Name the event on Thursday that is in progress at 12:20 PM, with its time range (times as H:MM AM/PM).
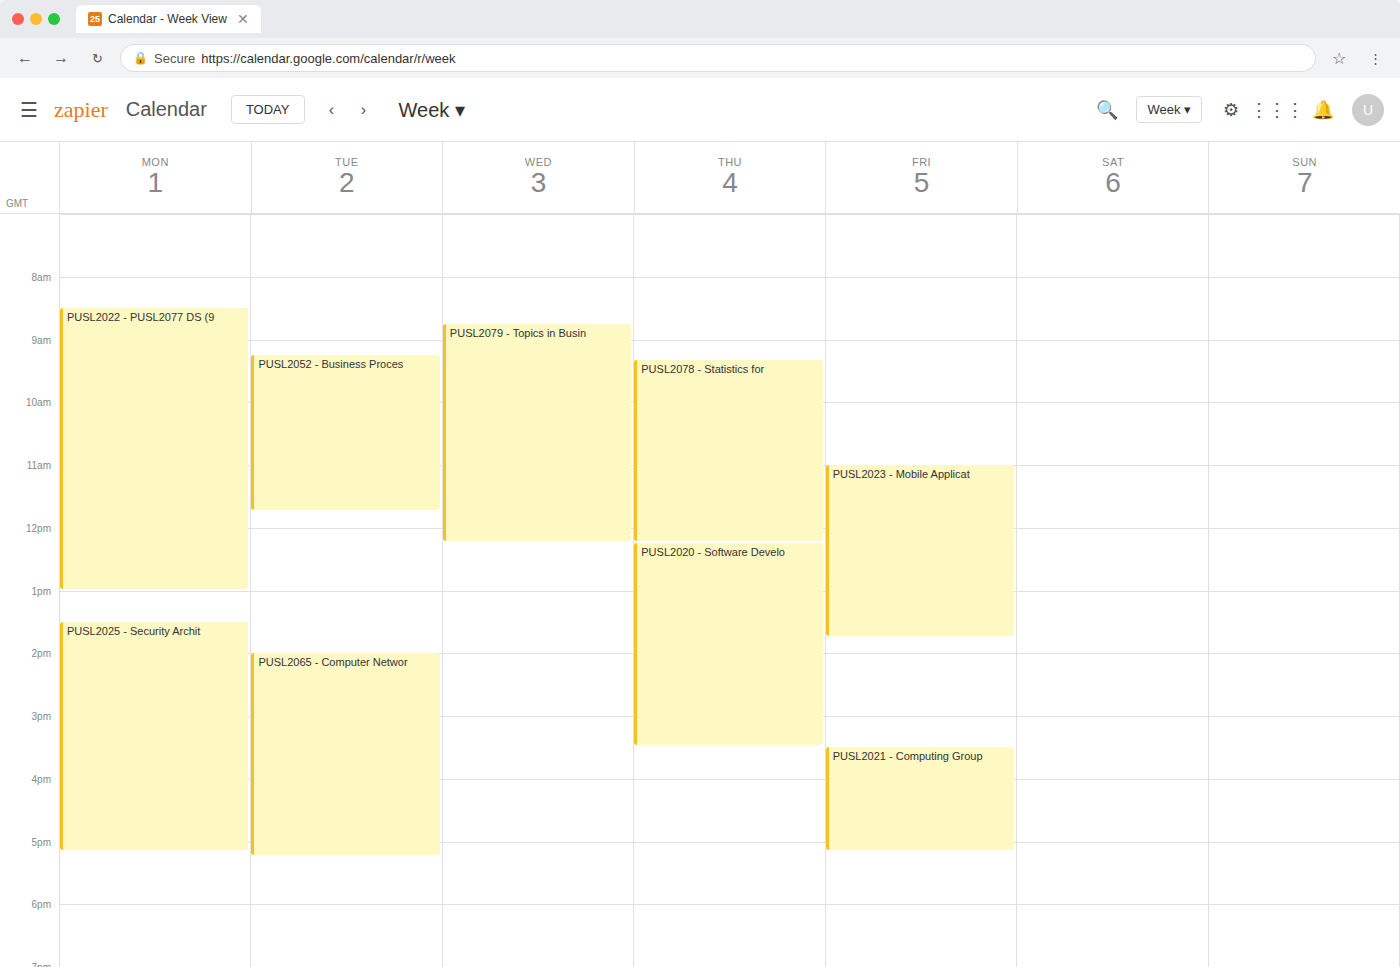
"PUSL2020 - Software Develo", 12:15 PM to 3:30 PM